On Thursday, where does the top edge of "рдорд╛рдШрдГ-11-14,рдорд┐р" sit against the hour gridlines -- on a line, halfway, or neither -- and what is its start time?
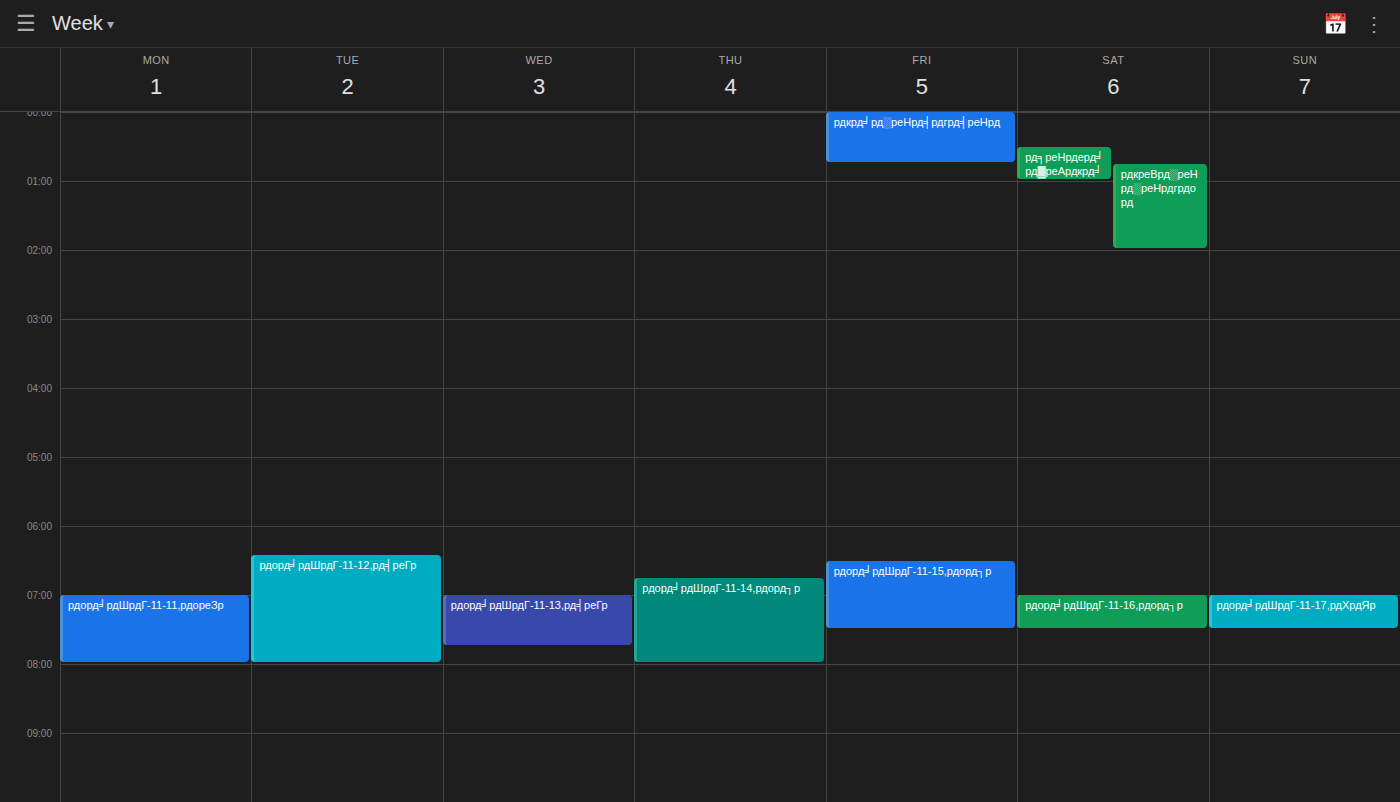
6:45 AM -- neither: three quarters of the way from the 6 AM line to the 7 AM line.